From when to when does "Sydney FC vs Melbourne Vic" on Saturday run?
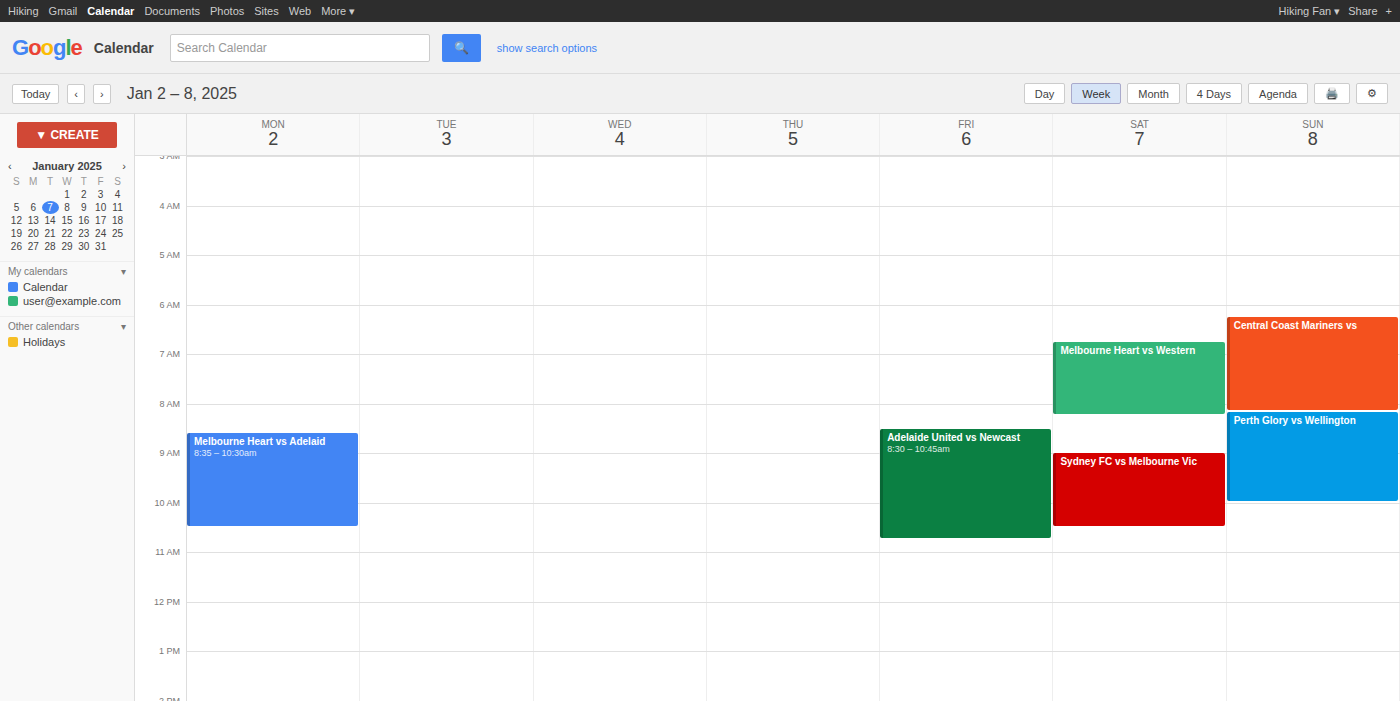
9:00 AM to 10:30 AM